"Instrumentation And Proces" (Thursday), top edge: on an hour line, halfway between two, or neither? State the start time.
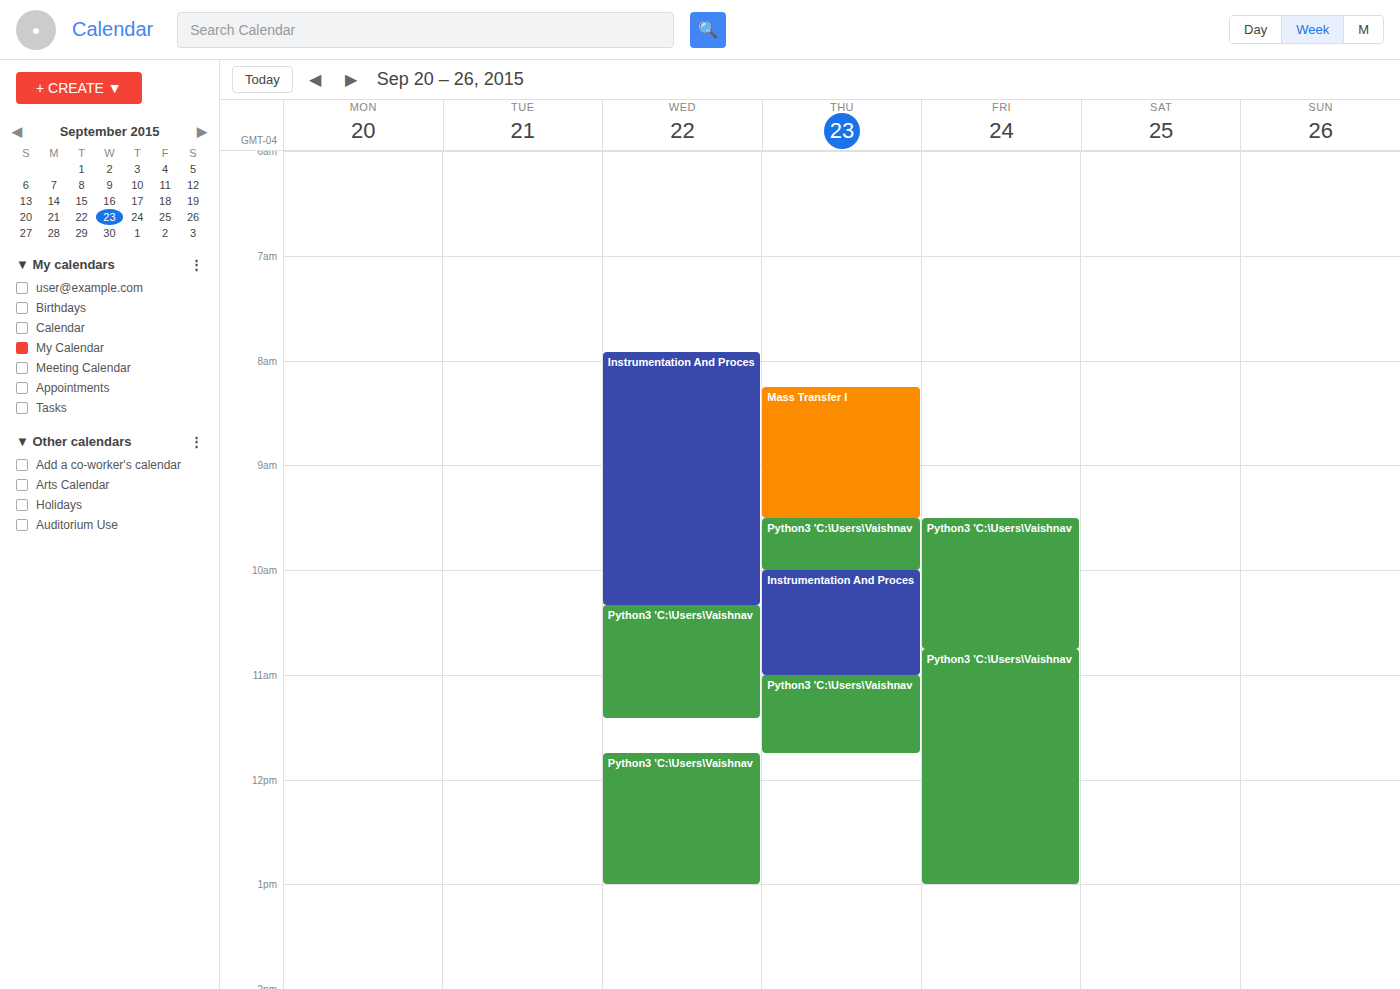
10:00 -- exactly on the 10:00 line.